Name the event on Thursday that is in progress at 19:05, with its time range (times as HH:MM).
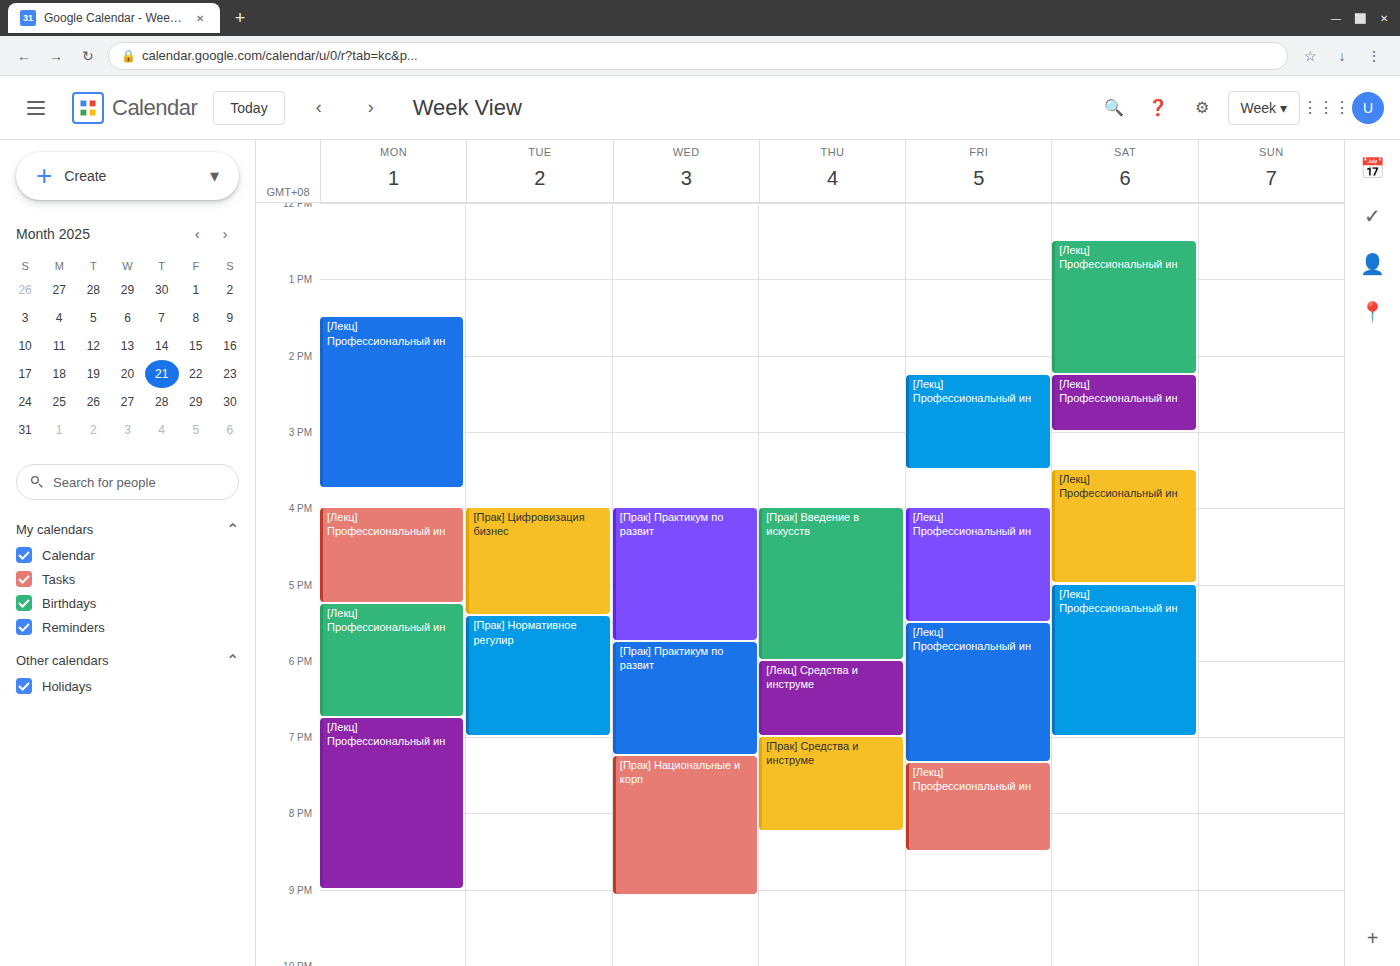
"[Прак] Средства и инструме", 19:00 to 20:15